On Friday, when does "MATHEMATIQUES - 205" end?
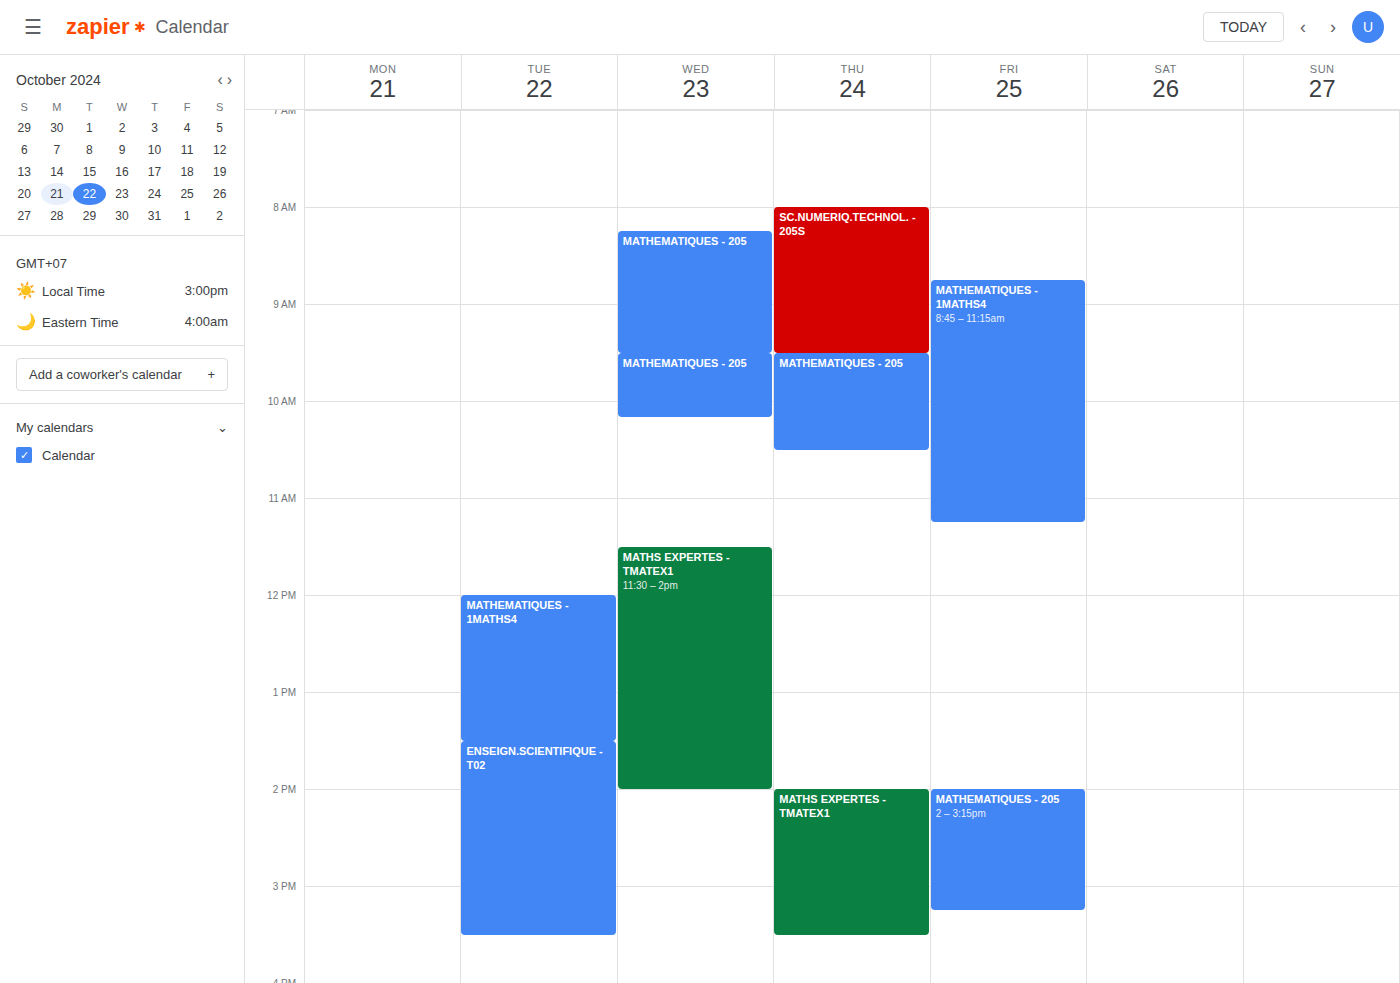
3:15 PM